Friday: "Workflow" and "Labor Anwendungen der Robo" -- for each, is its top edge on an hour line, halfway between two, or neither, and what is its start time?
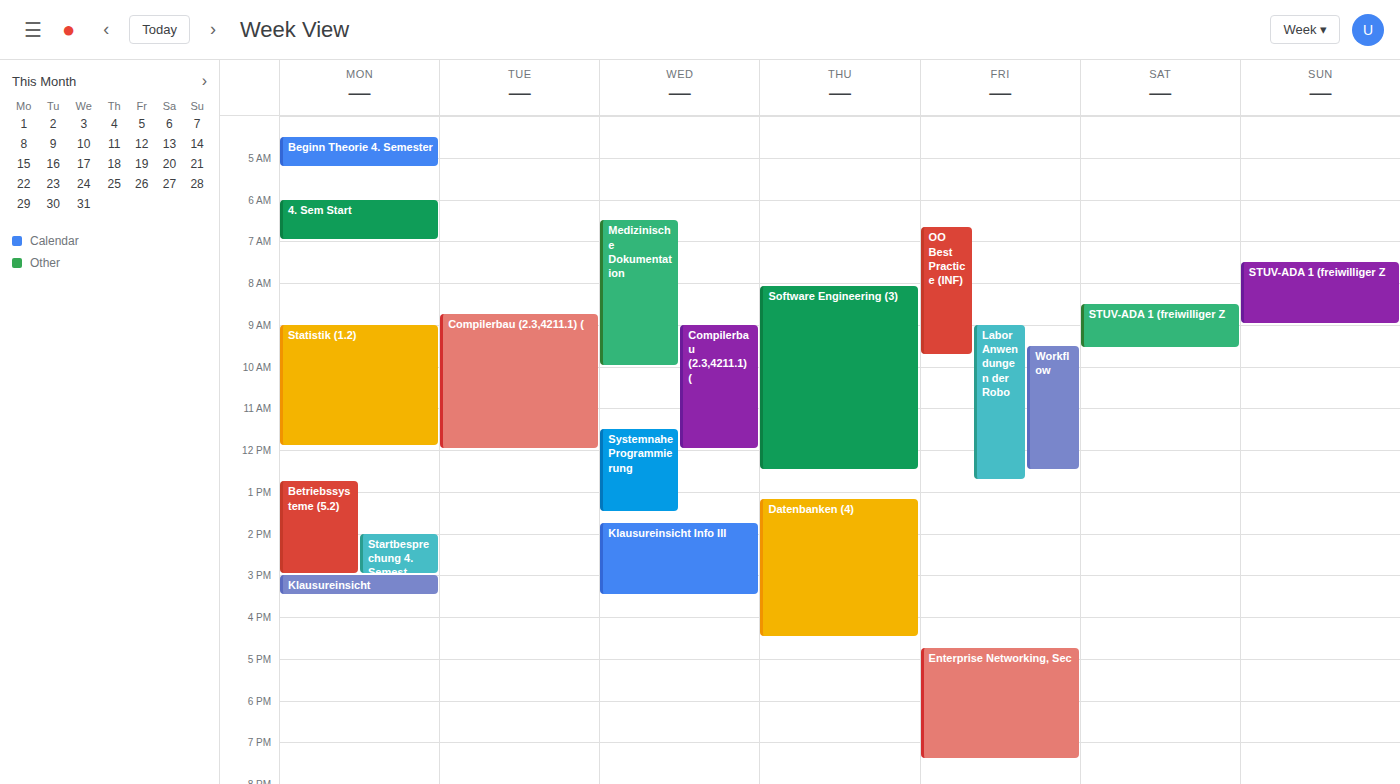
"Workflow": 9:30 AM, halfway between the 9 AM and 10 AM lines. "Labor Anwendungen der Robo": 9:00 AM, exactly on the 9 AM line.